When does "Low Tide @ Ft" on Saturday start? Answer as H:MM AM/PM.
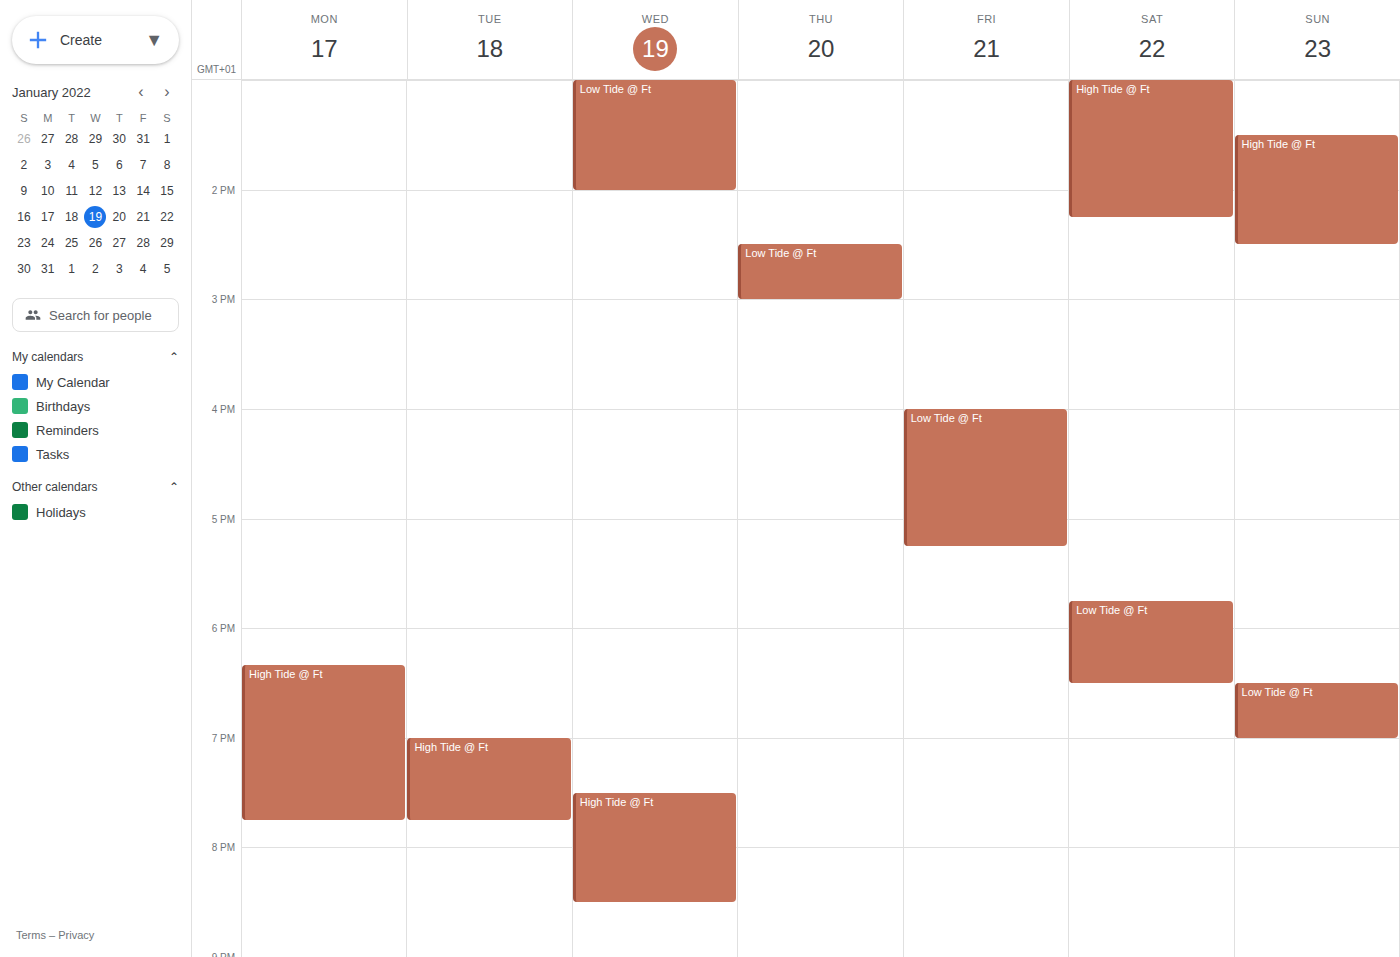
5:45 PM